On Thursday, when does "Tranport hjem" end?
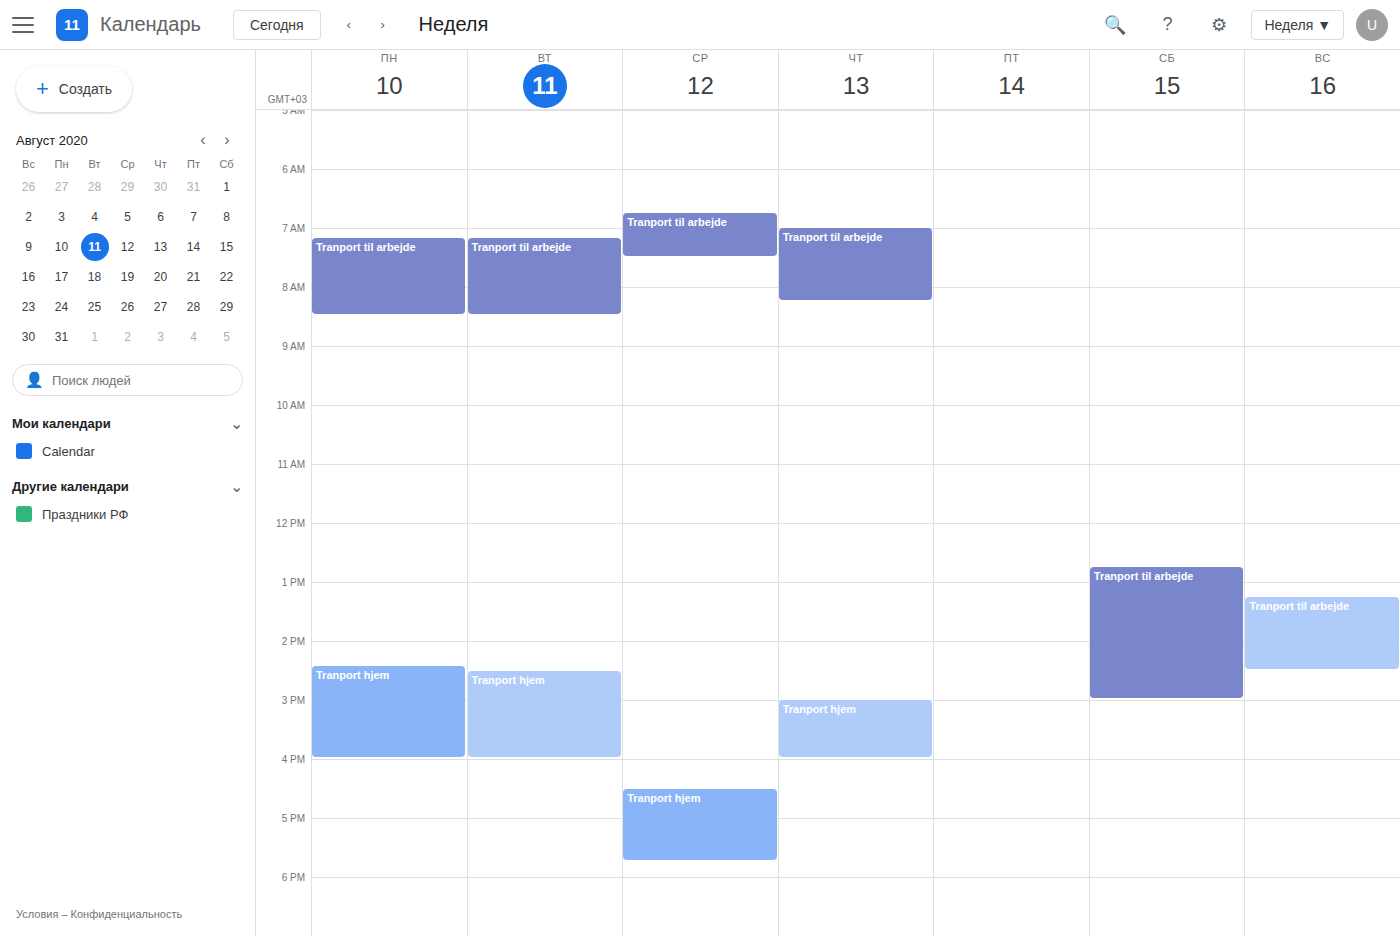
4:00 PM